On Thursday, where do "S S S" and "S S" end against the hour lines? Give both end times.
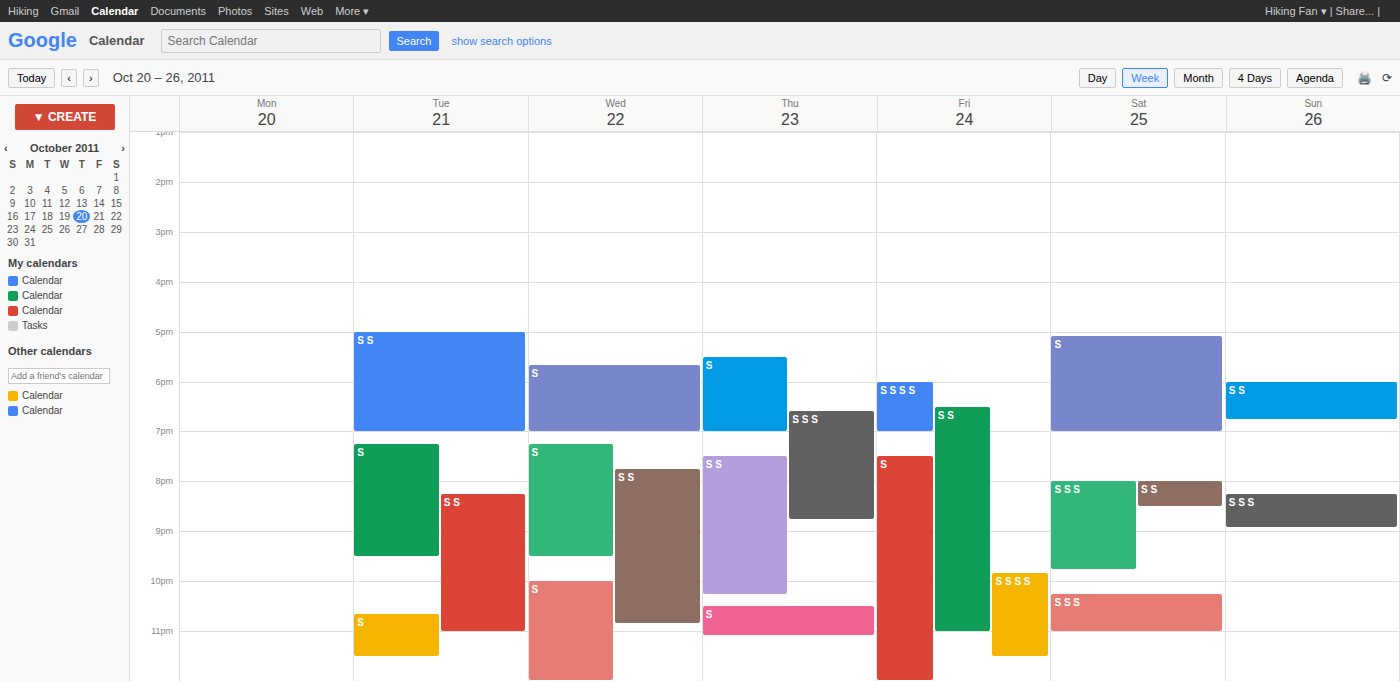
"S S S": 8:45 PM, neither: three quarters of the way from the 8 PM line to the 9 PM line. "S S": 10:15 PM, neither: a quarter of the way from the 10 PM line to the 11 PM line.